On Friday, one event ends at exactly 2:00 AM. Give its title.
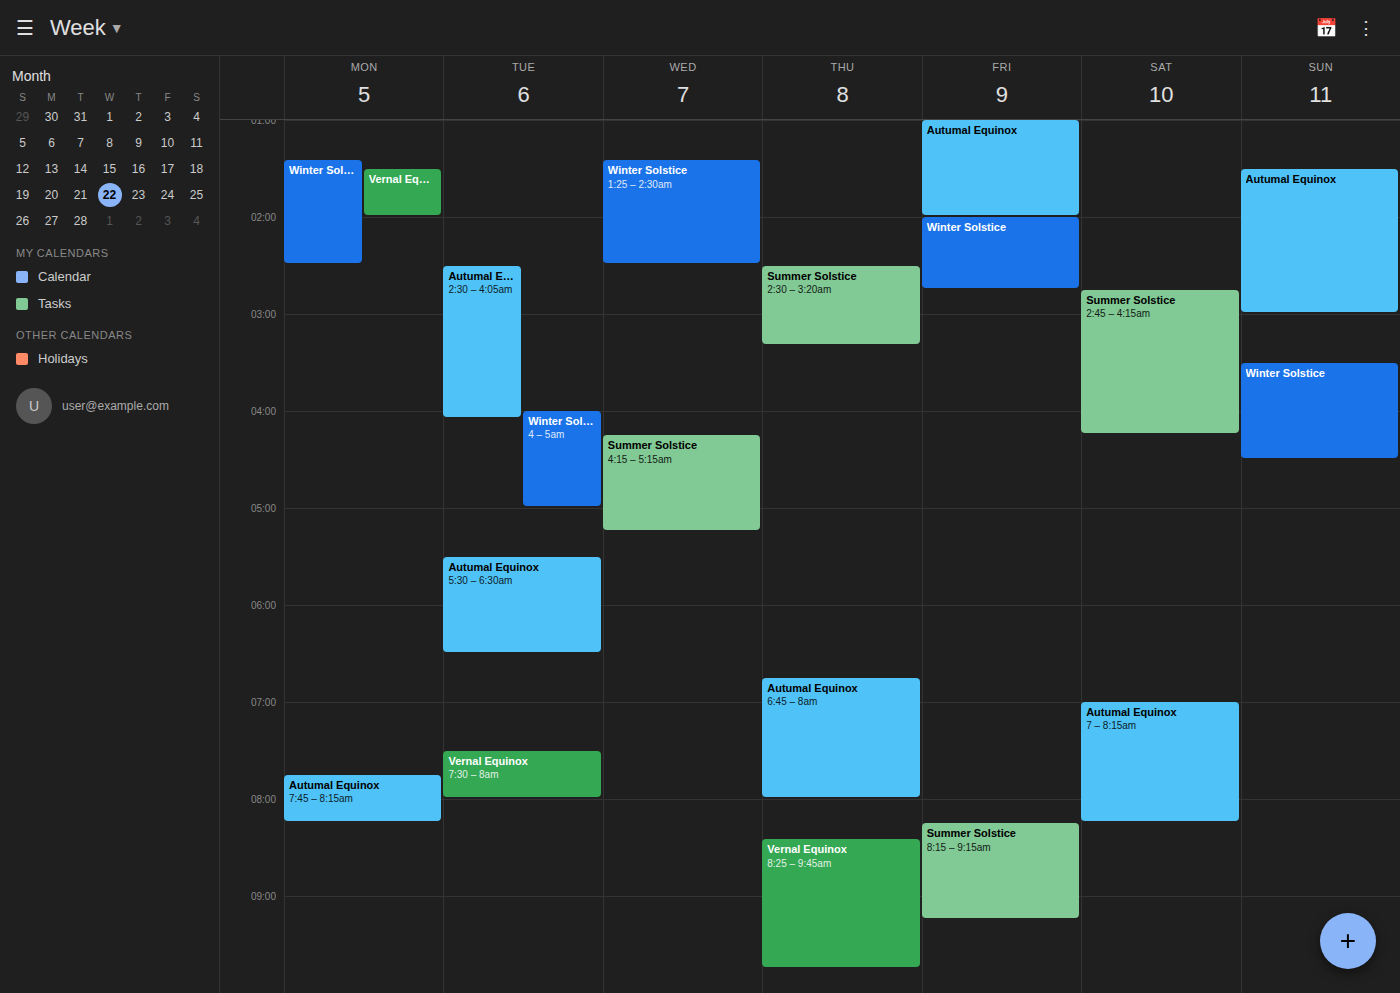
"Autumal Equinox"